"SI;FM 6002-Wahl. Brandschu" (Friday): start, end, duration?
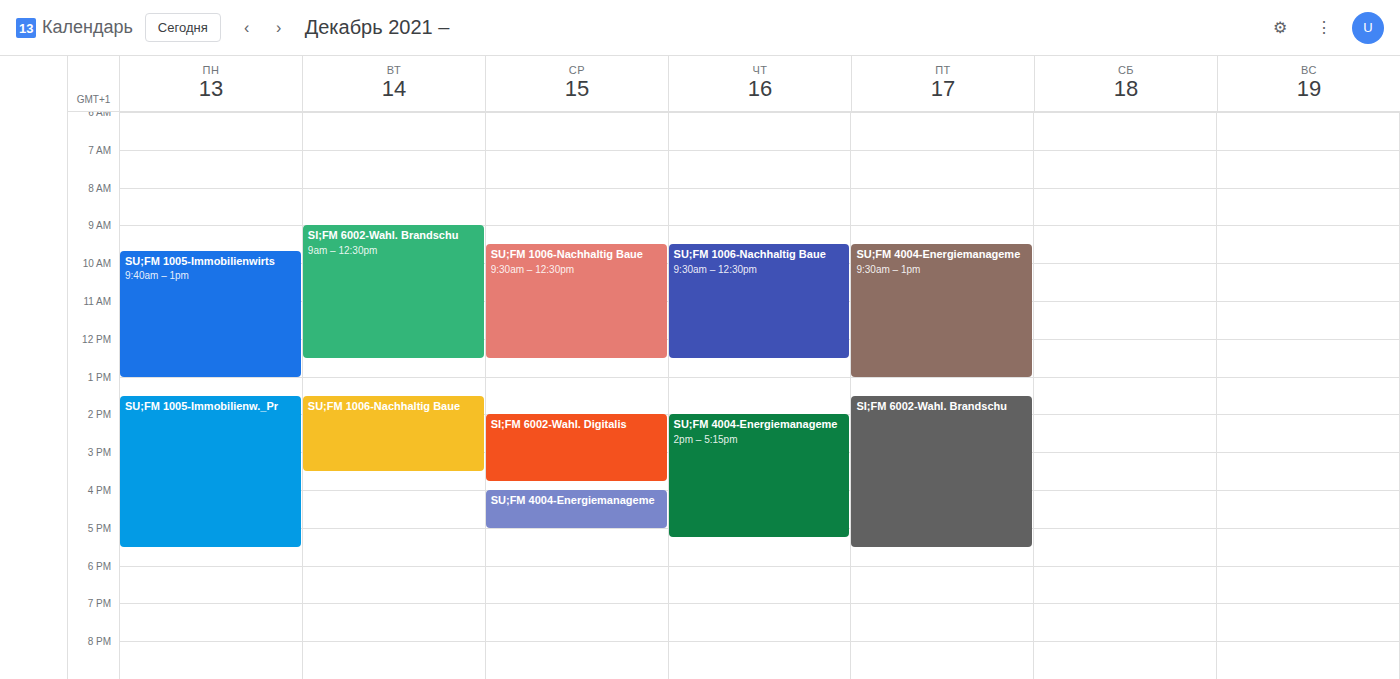
1:30 PM to 5:30 PM, 4 hours